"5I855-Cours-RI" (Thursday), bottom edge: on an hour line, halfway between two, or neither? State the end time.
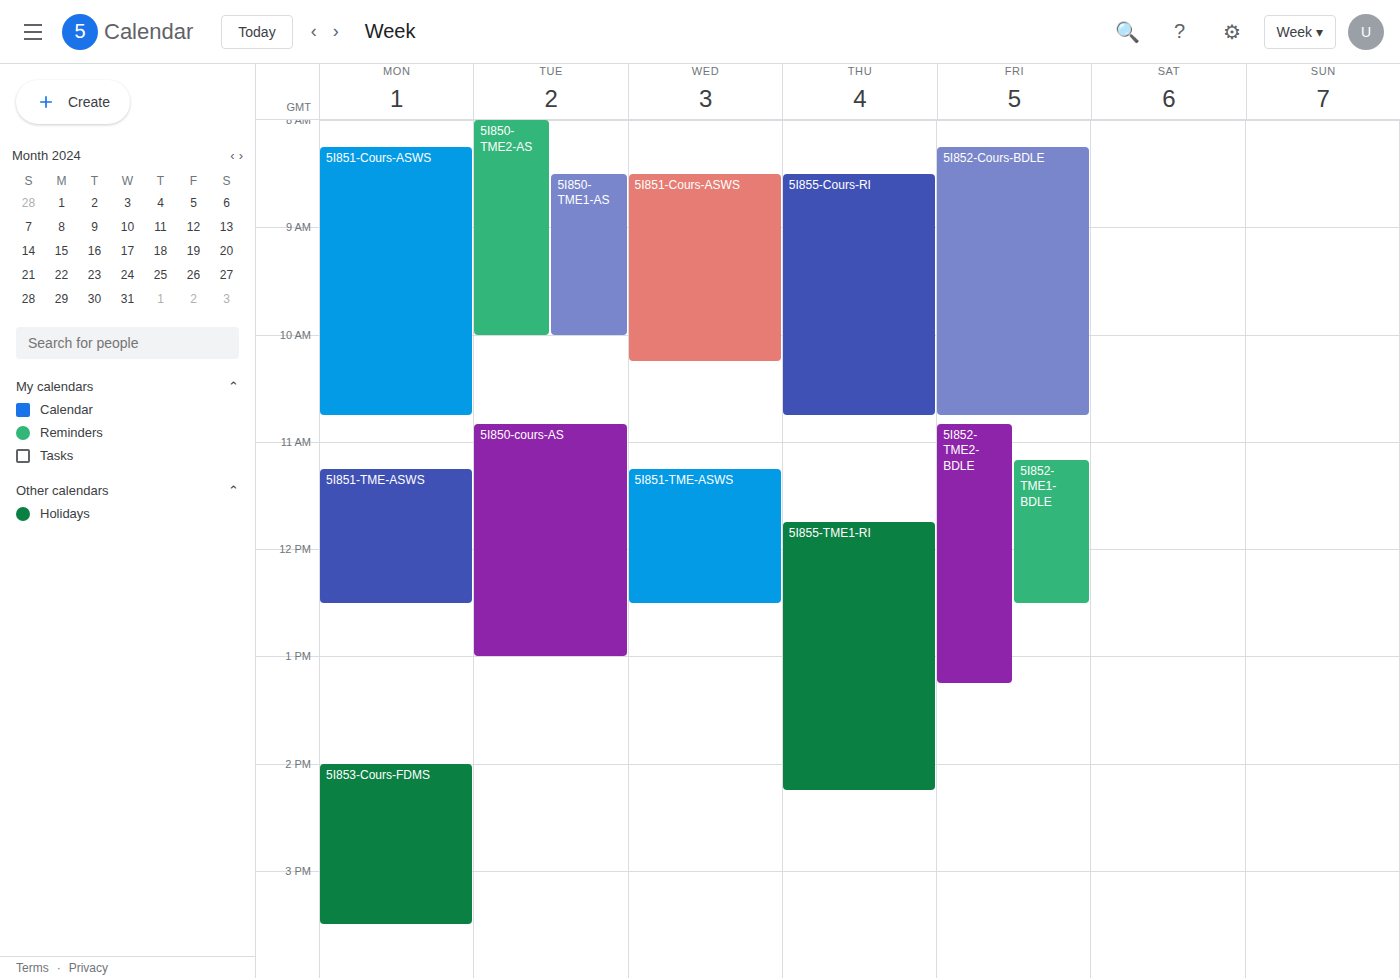
10:45 AM -- neither: three quarters of the way from the 10 AM line to the 11 AM line.